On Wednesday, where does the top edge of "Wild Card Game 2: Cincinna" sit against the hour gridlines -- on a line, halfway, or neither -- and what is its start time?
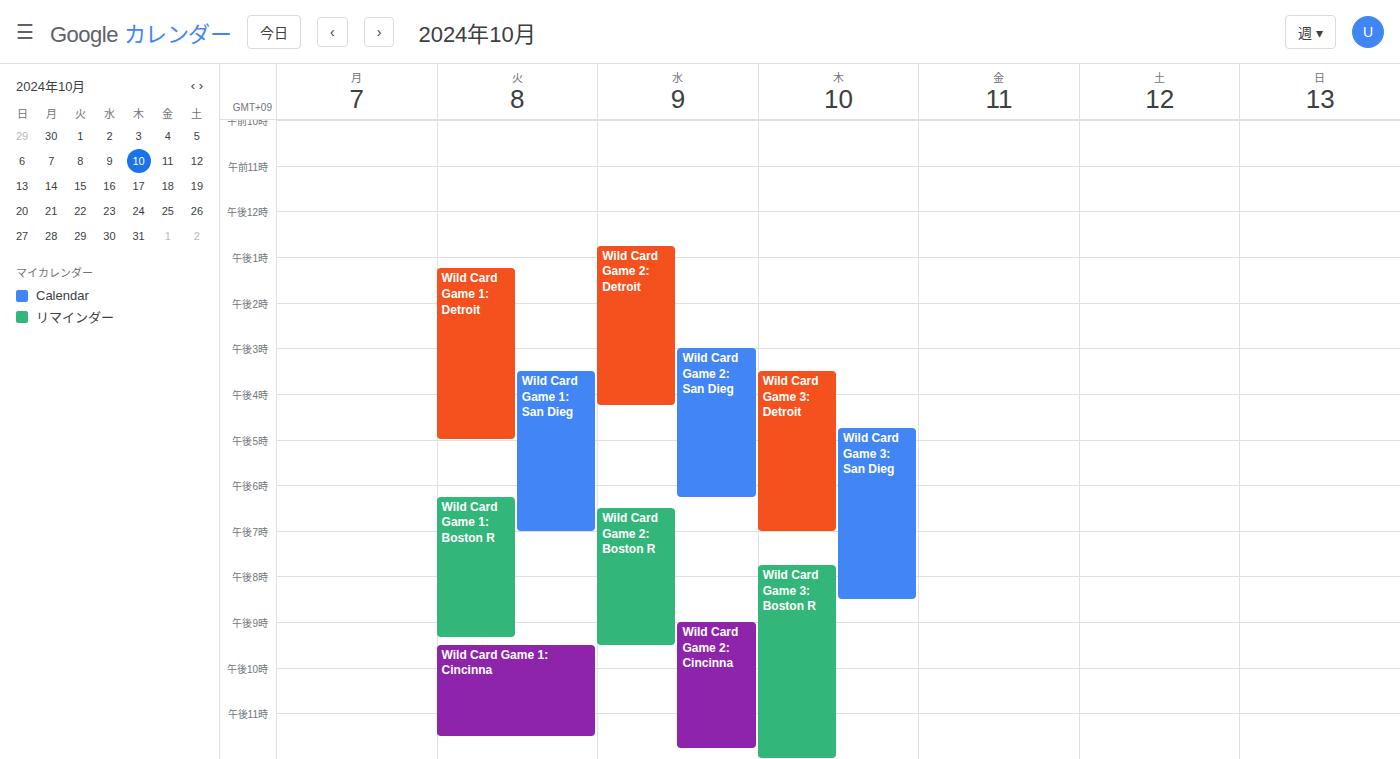
9:00 PM -- exactly on the 9 PM line.